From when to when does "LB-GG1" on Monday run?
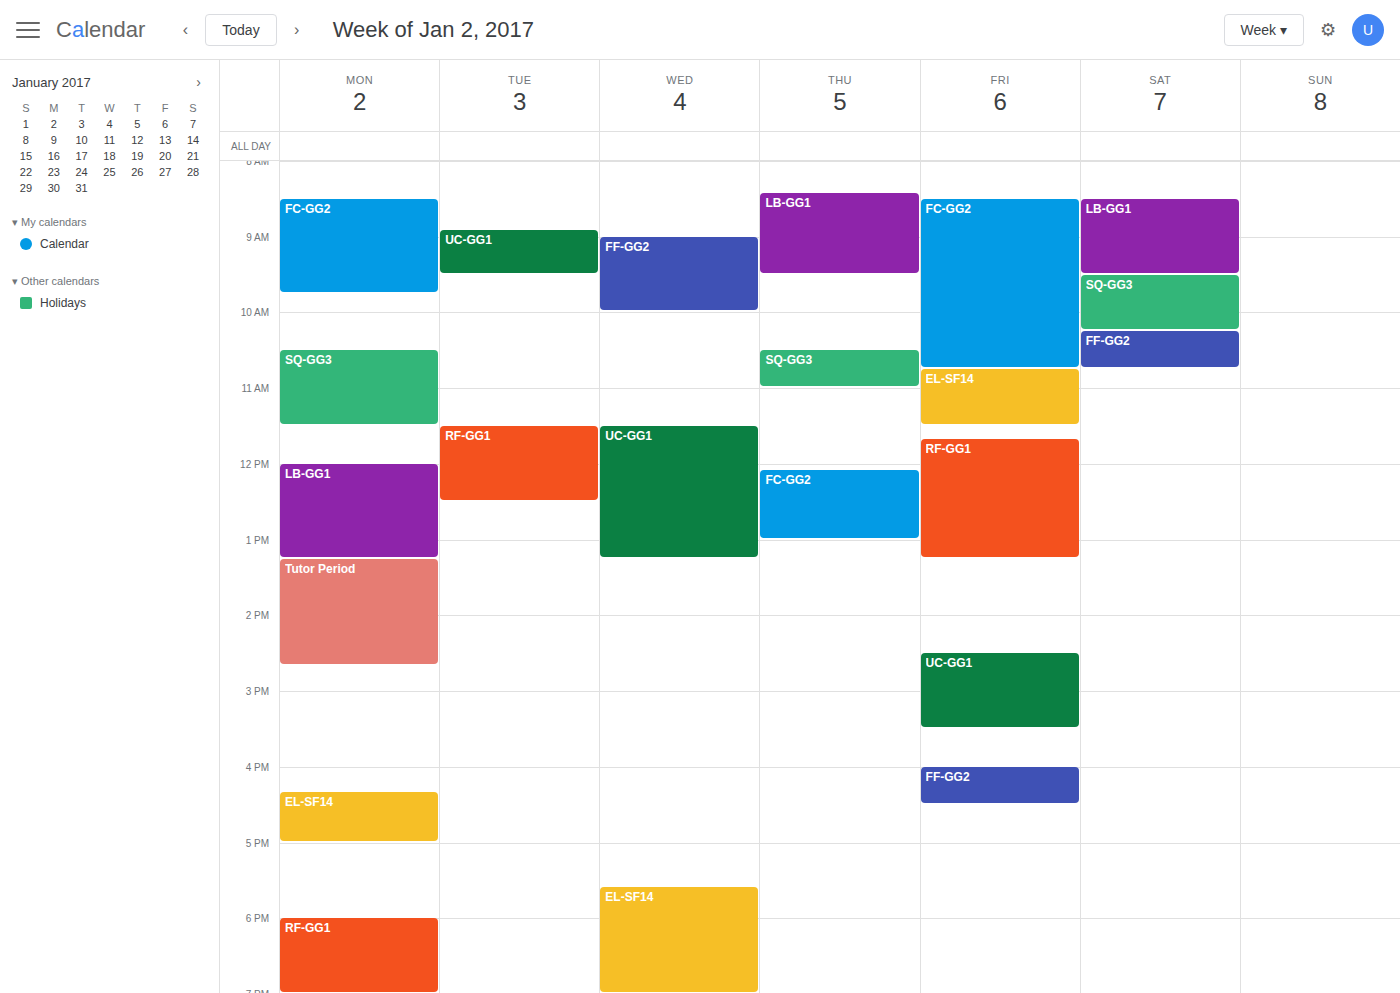
12:00 PM to 1:15 PM